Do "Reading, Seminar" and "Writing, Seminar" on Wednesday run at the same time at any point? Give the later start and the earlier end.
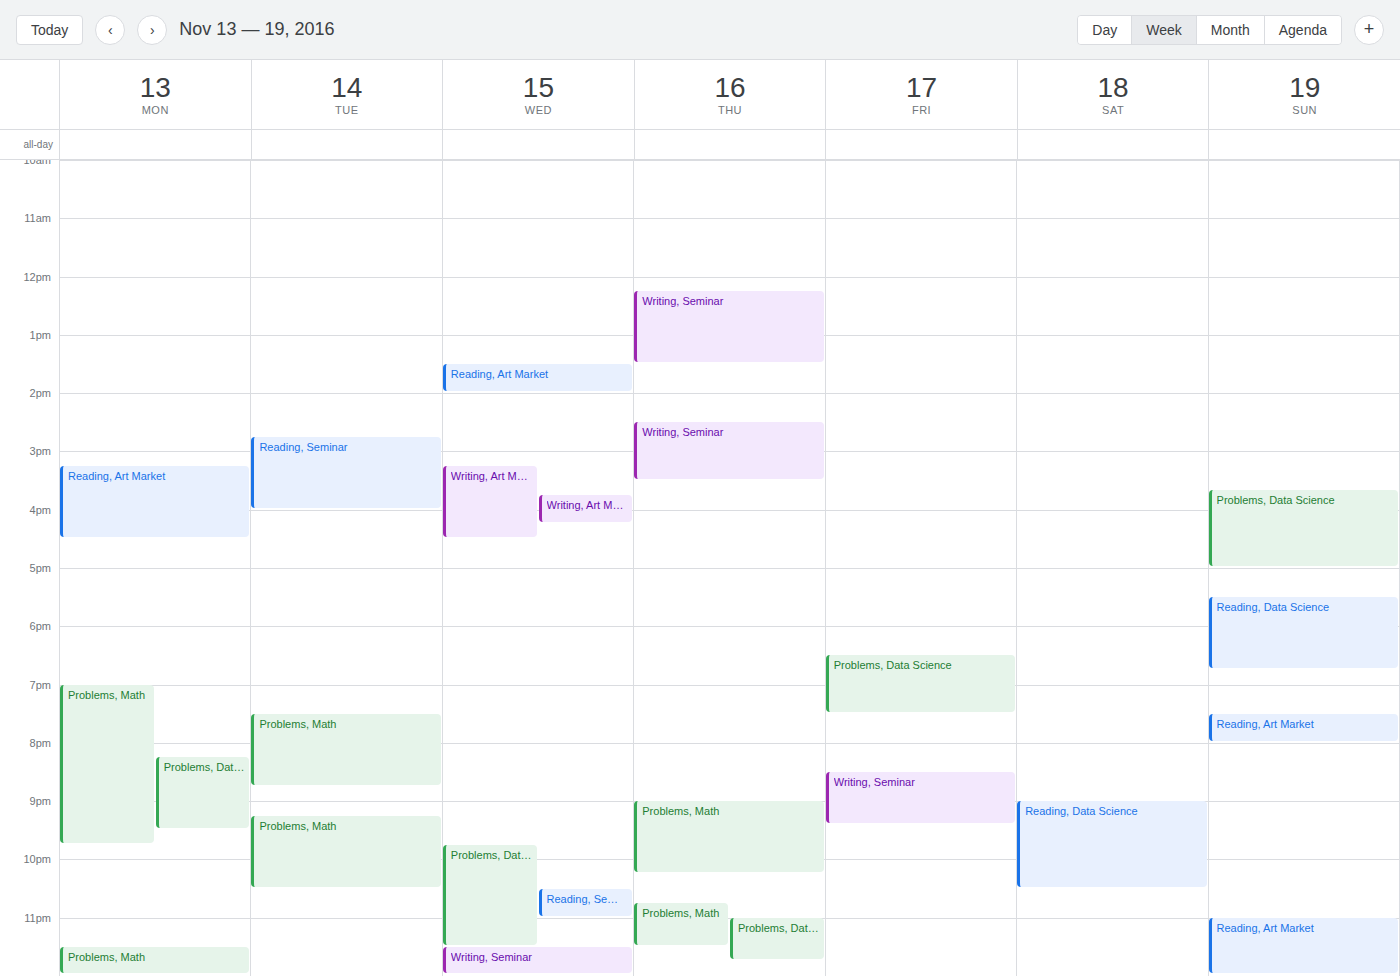
"Reading, Seminar" ends at 11:00 PM and "Writing, Seminar" starts at 11:30 PM -- no overlap.